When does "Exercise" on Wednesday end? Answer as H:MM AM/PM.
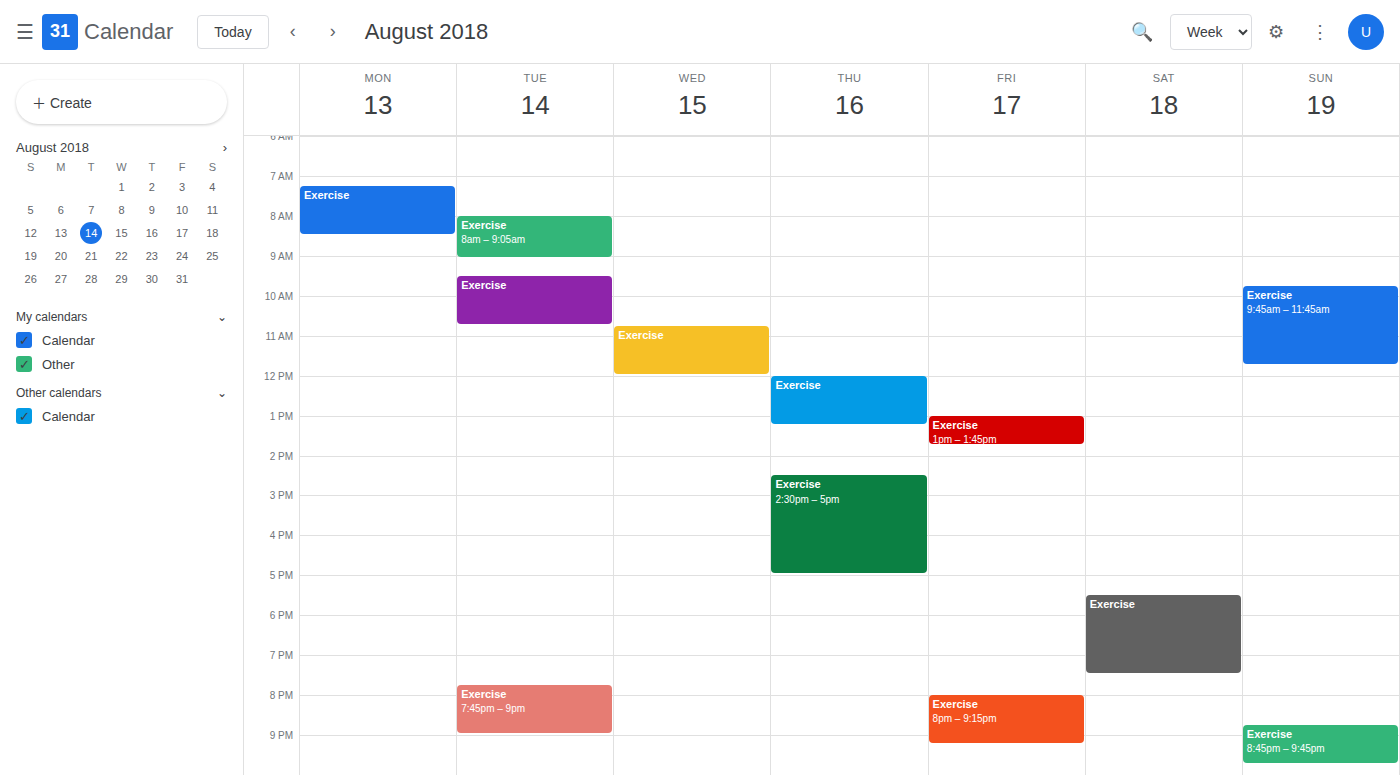
12:00 PM